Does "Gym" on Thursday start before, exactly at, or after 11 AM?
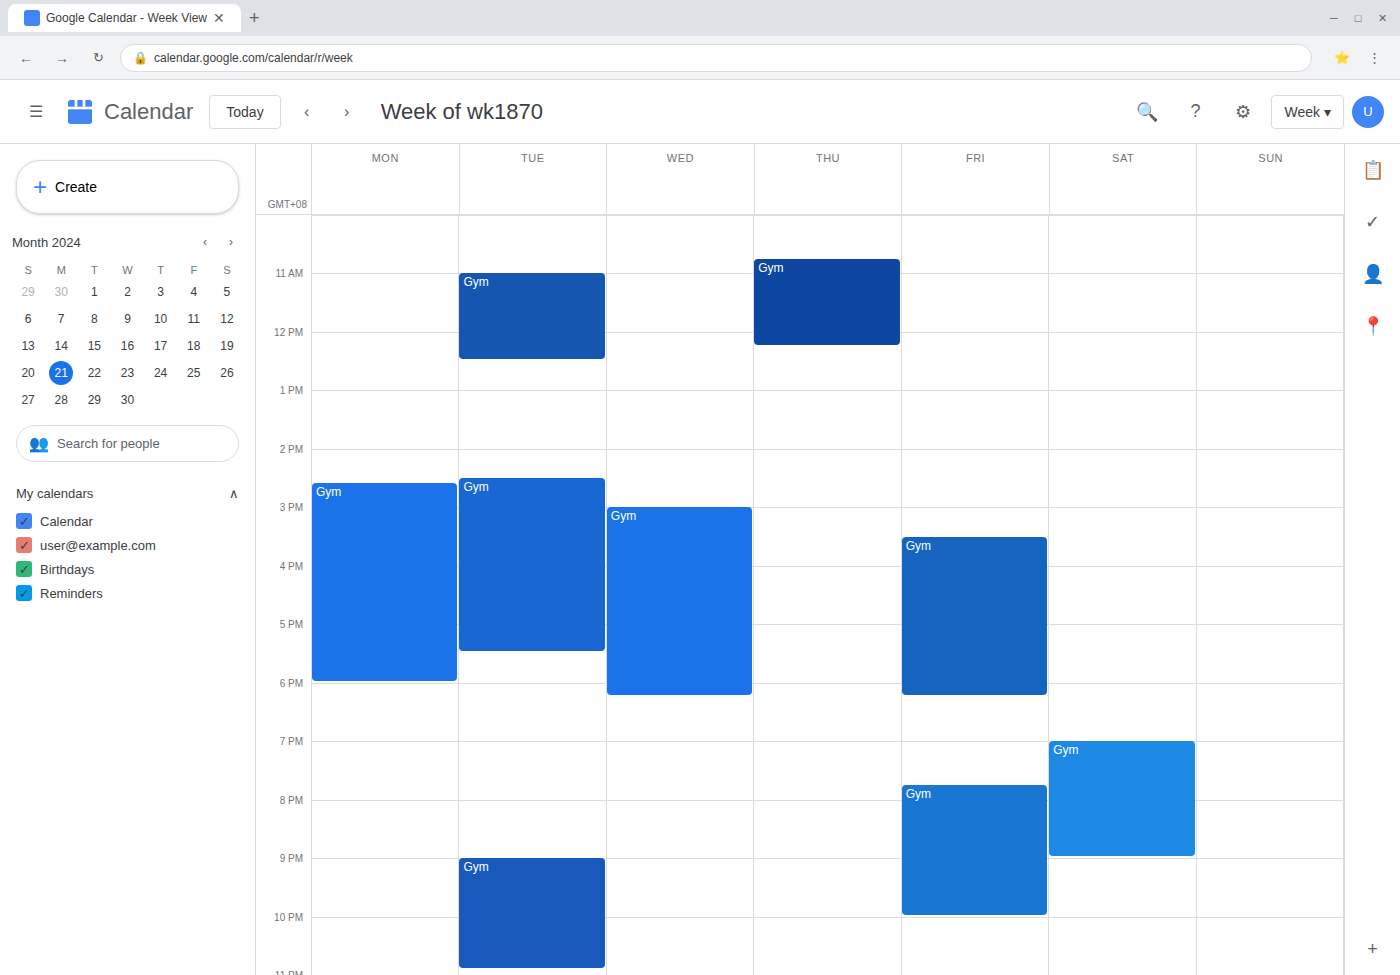
10:45 AM -- before 11 AM, 15 minutes above the 11 AM line.